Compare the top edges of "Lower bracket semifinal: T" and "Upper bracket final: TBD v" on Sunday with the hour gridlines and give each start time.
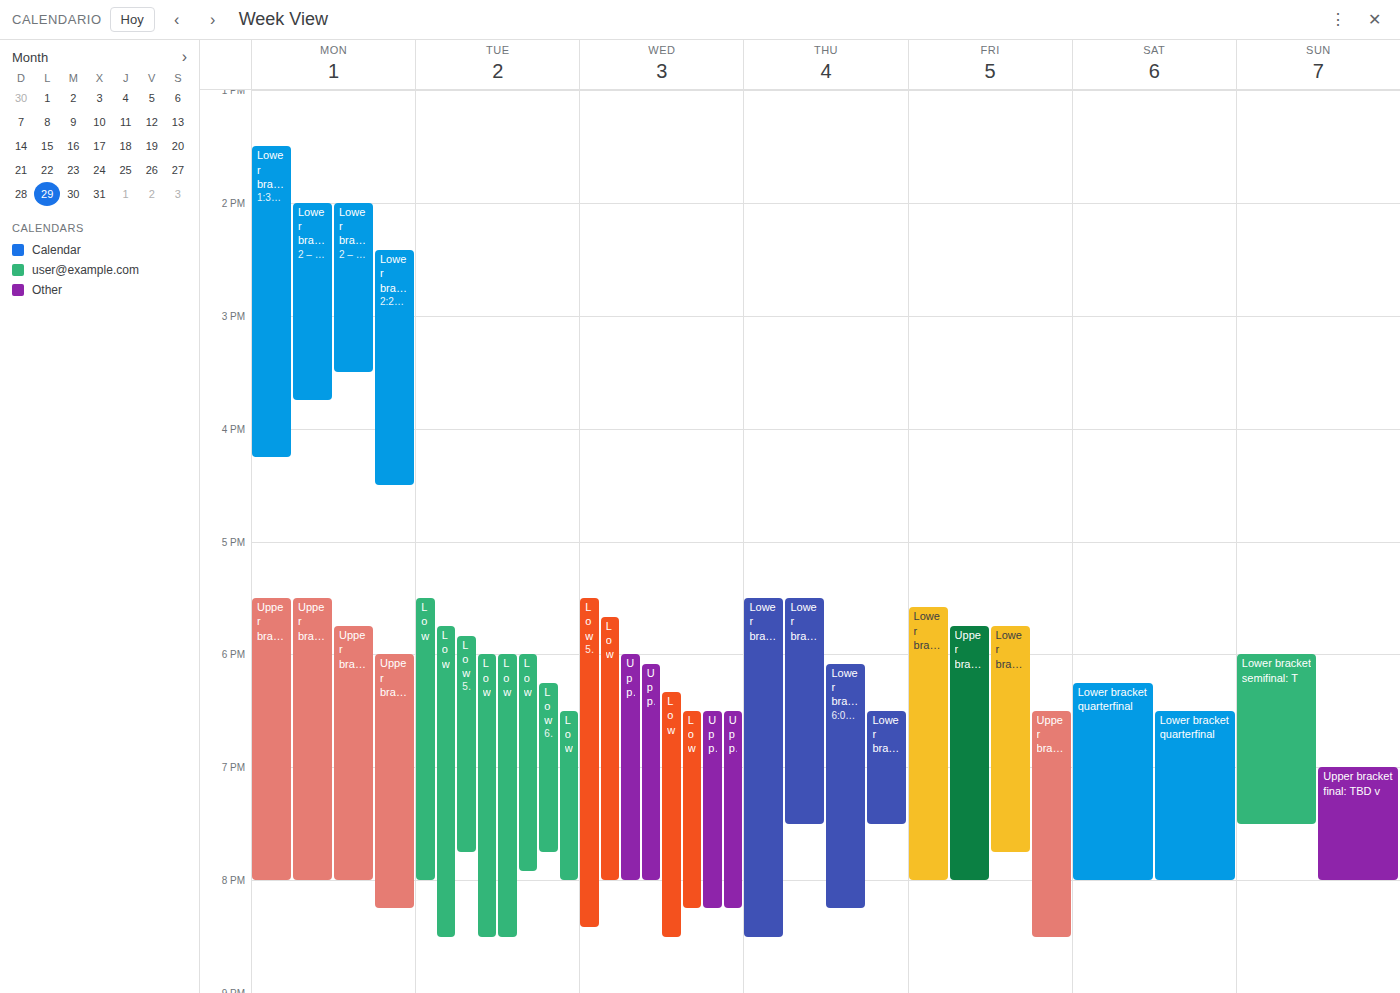
"Lower bracket semifinal: T": 6:00 PM, exactly on the 6 PM line. "Upper bracket final: TBD v": 7:00 PM, exactly on the 7 PM line.